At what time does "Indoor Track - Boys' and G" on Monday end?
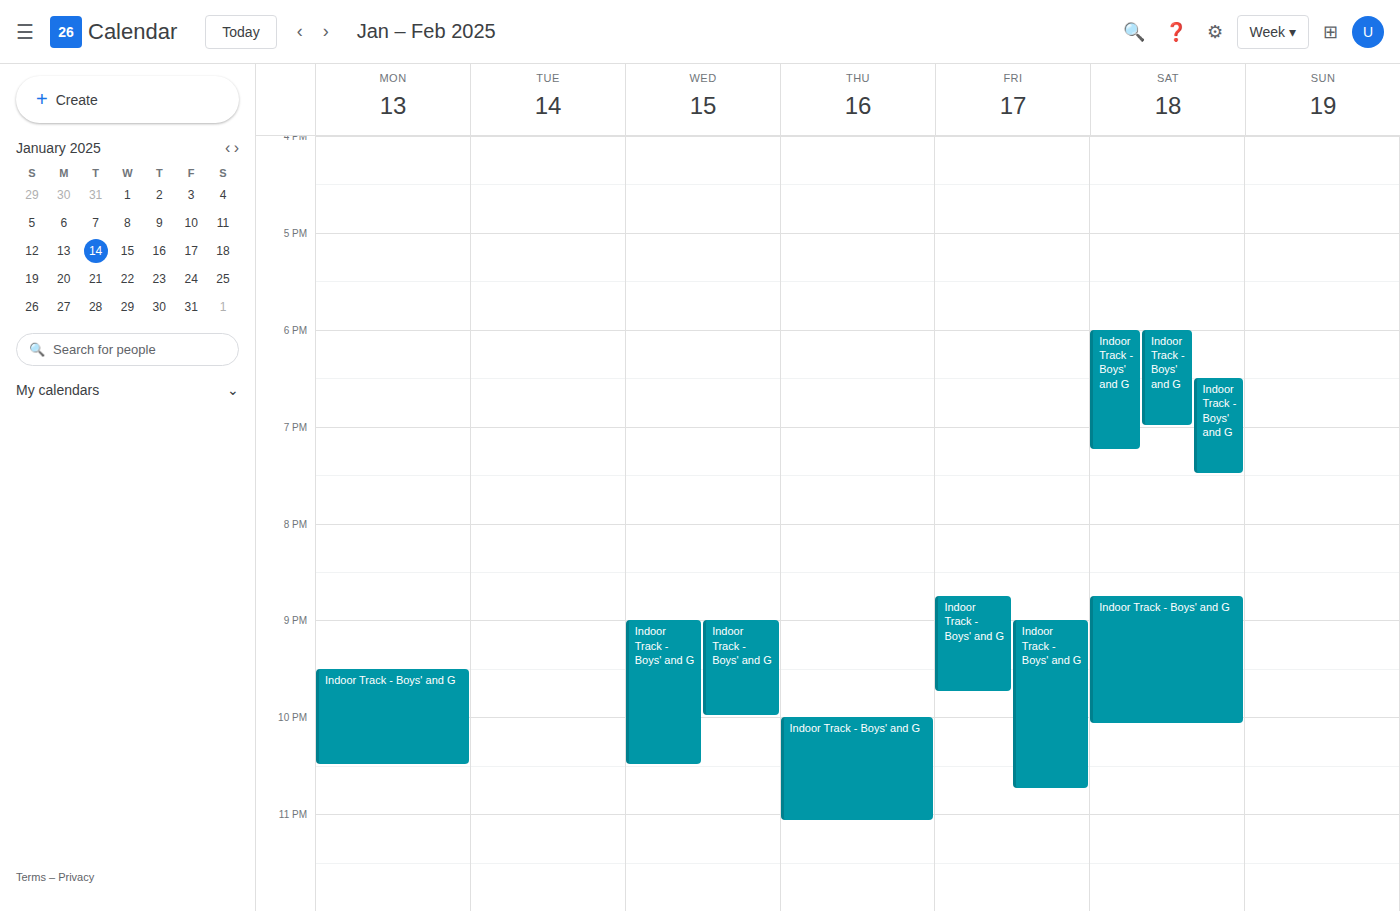
10:30 PM